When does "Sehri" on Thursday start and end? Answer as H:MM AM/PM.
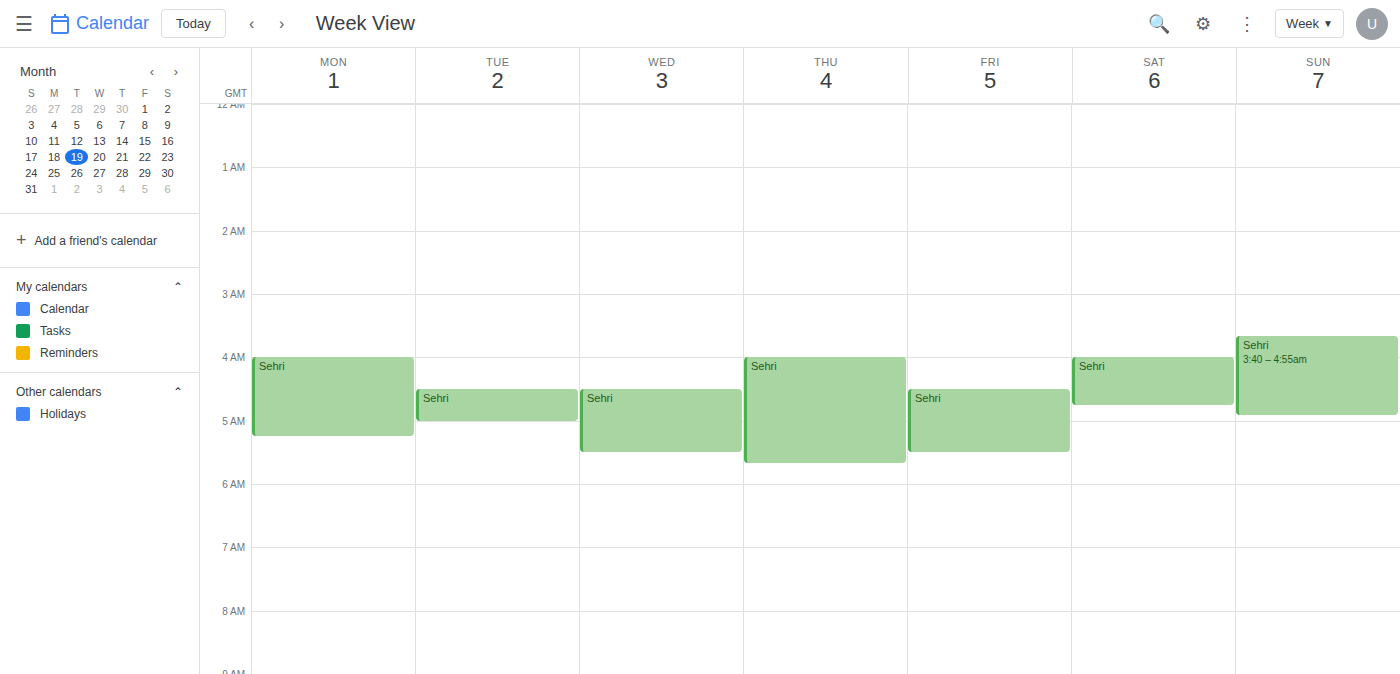
4:00 AM to 5:40 AM